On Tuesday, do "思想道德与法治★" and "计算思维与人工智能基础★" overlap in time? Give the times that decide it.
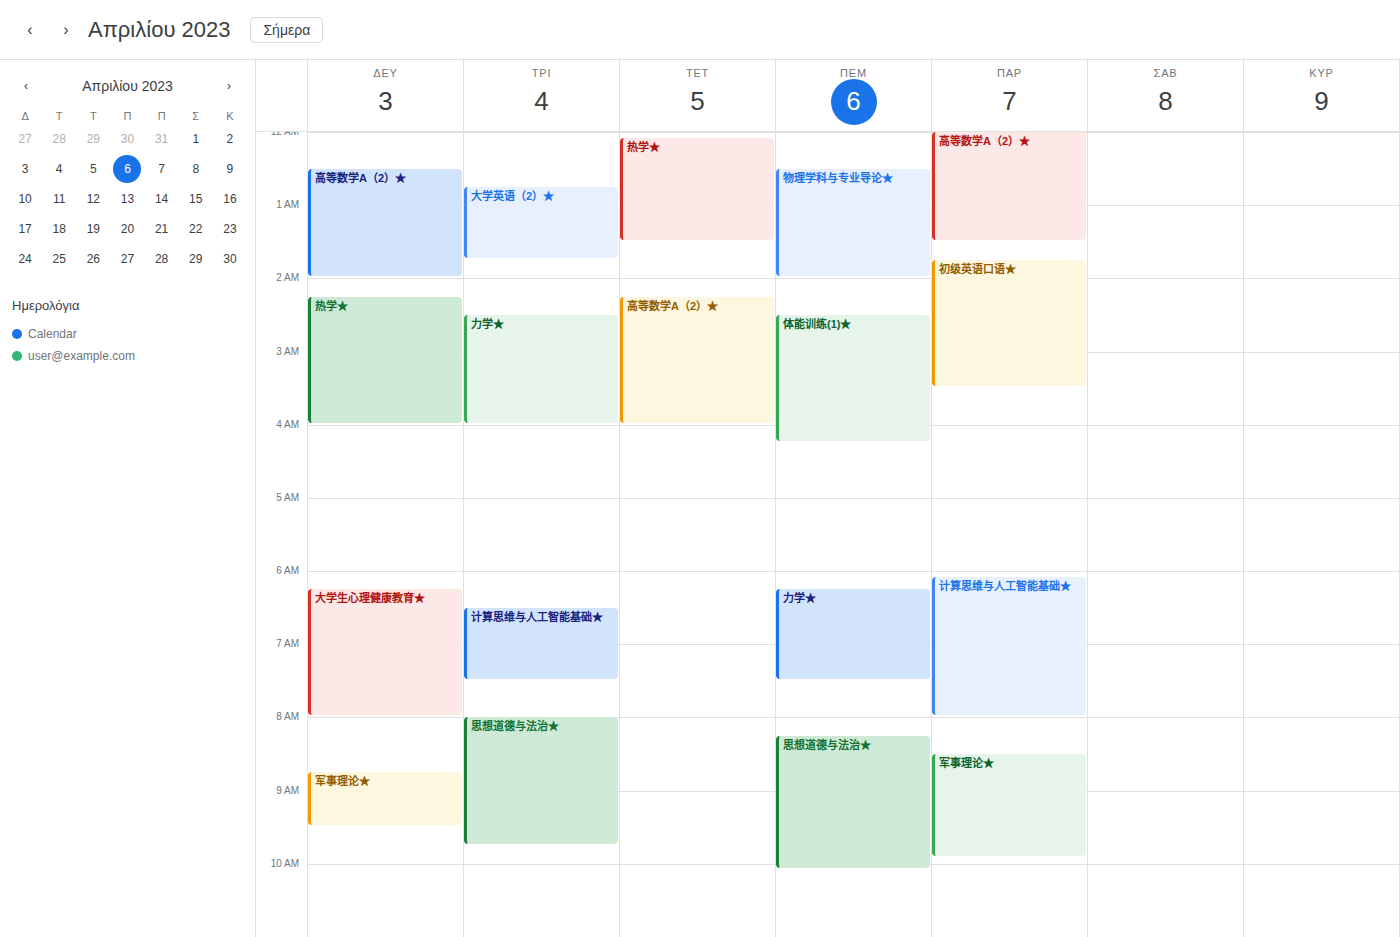
"计算思维与人工智能基础★" ends at 7:30 AM and "思想道德与法治★" starts at 8:00 AM -- no overlap.